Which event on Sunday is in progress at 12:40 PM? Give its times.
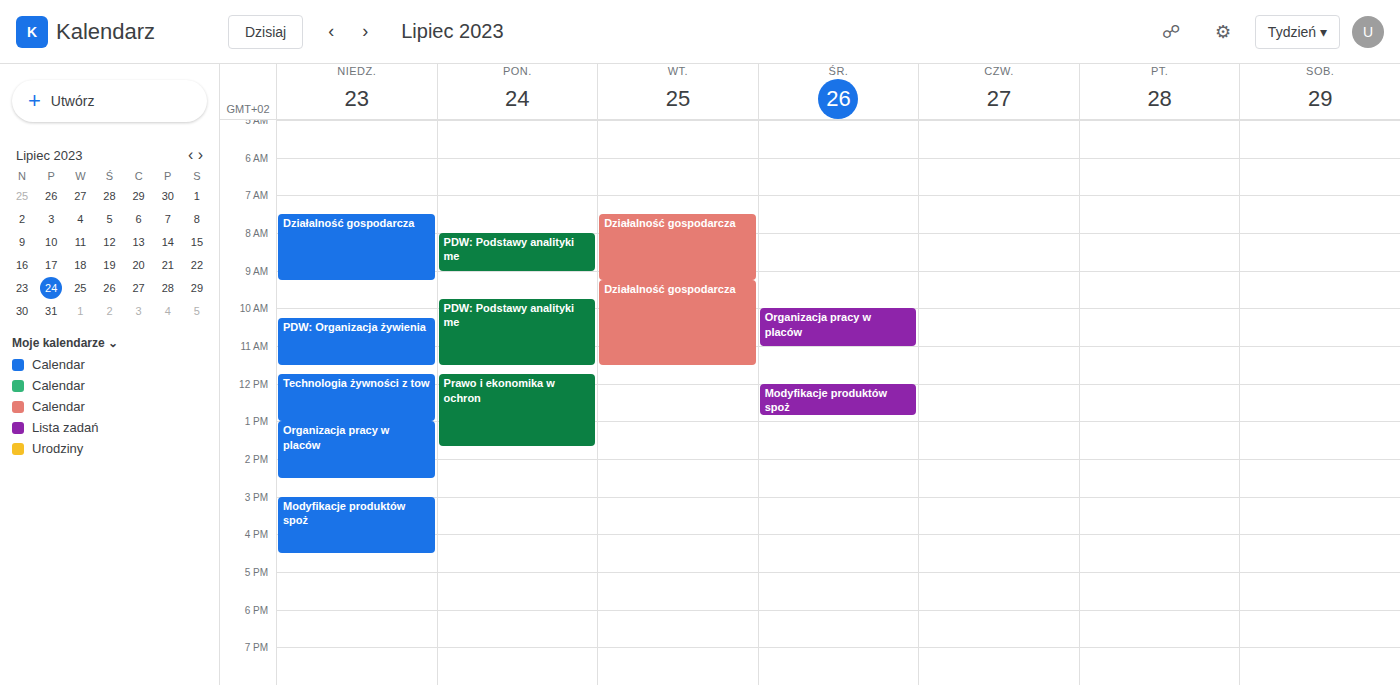
"Technologia żywności z tow", 11:45 AM to 1:00 PM